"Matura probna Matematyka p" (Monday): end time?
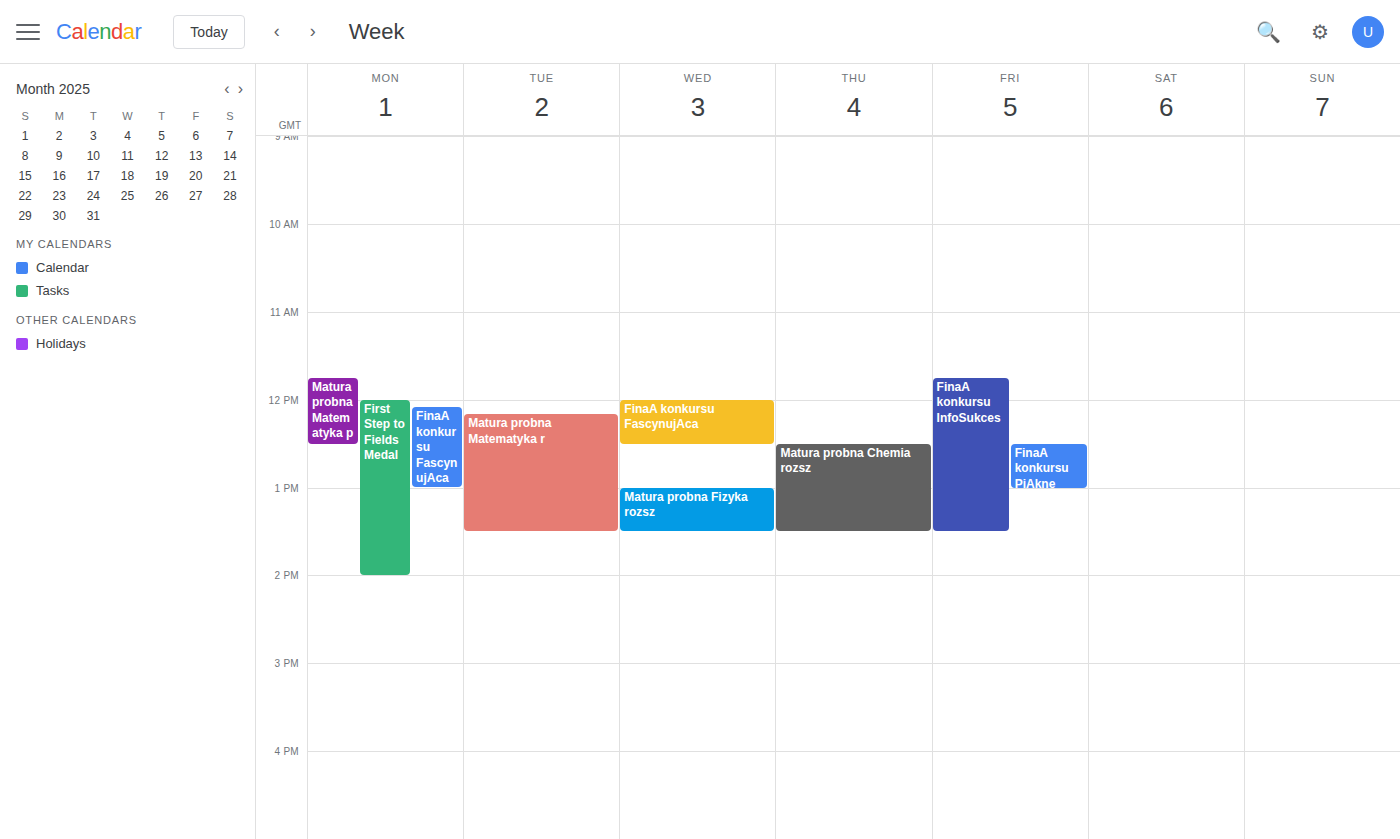
12:30